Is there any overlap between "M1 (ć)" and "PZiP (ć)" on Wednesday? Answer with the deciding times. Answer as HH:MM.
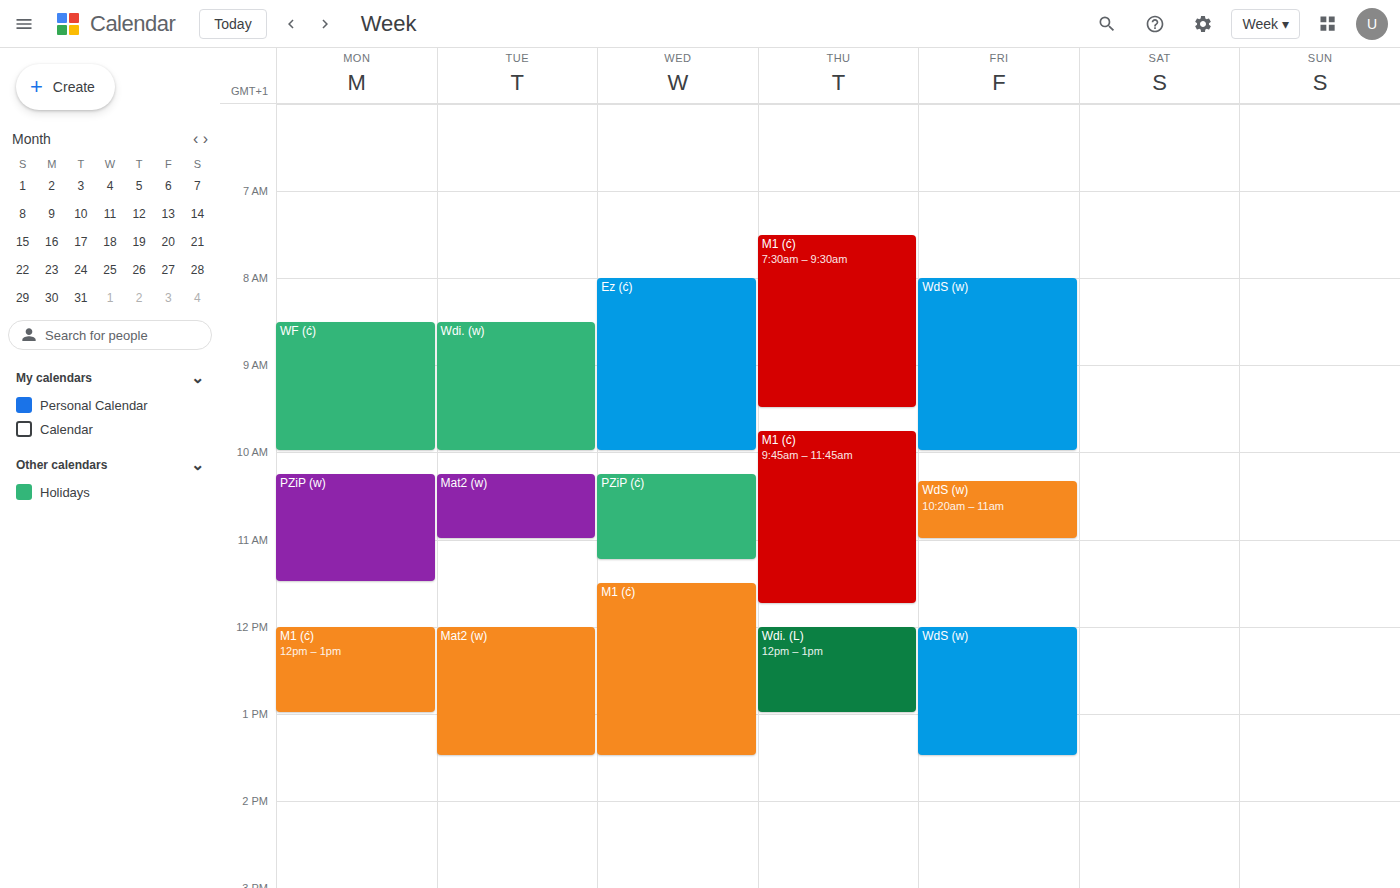
"PZiP (ć)" ends at 11:15 and "M1 (ć)" starts at 11:30 -- no overlap.